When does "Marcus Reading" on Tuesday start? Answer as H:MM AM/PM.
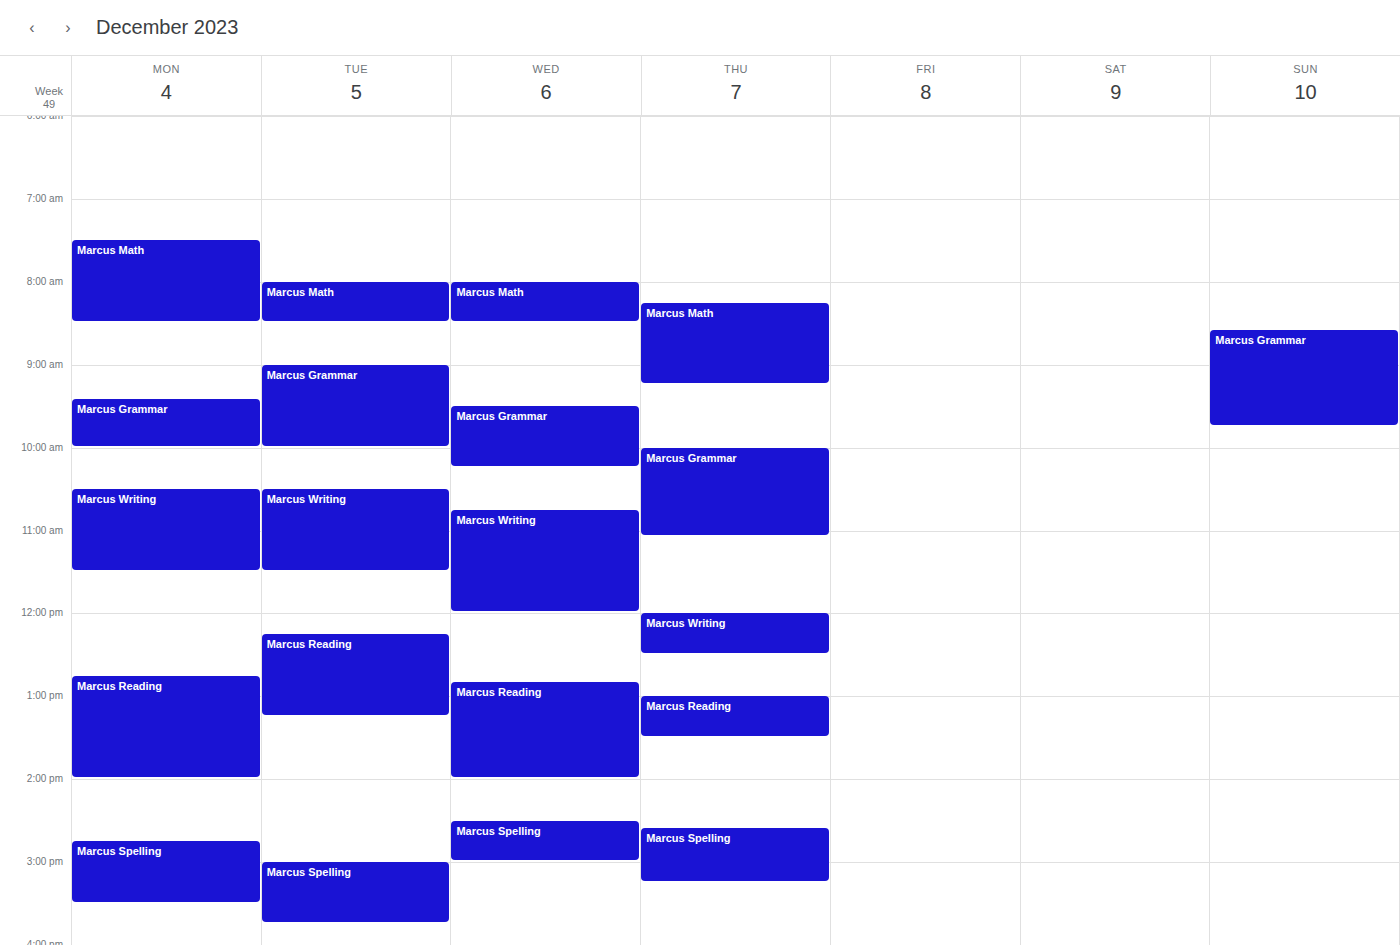
12:15 PM